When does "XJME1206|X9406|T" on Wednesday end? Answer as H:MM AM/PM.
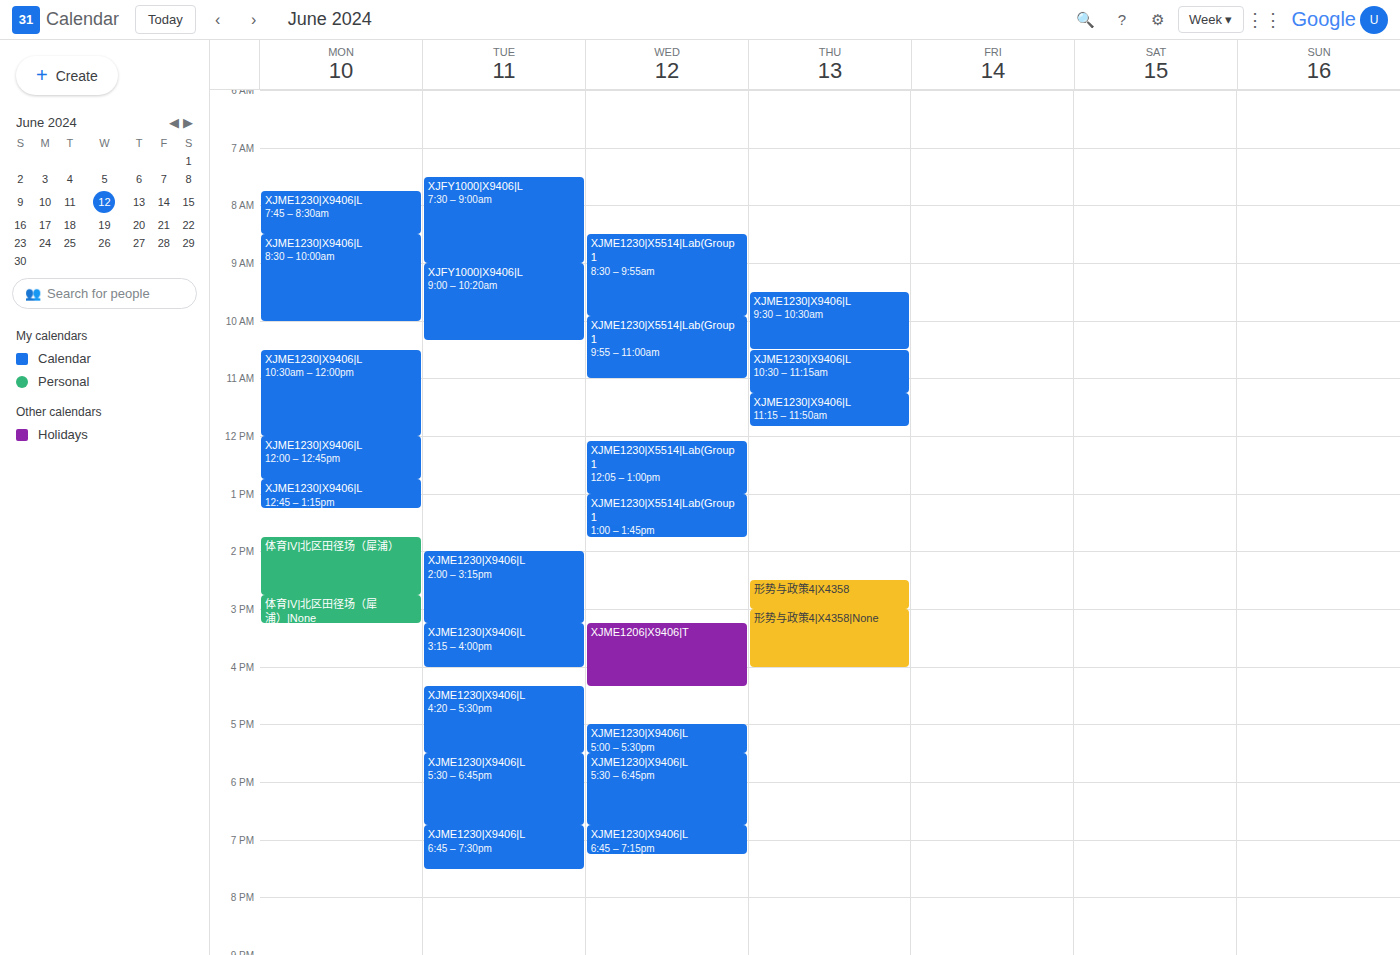
4:20 PM